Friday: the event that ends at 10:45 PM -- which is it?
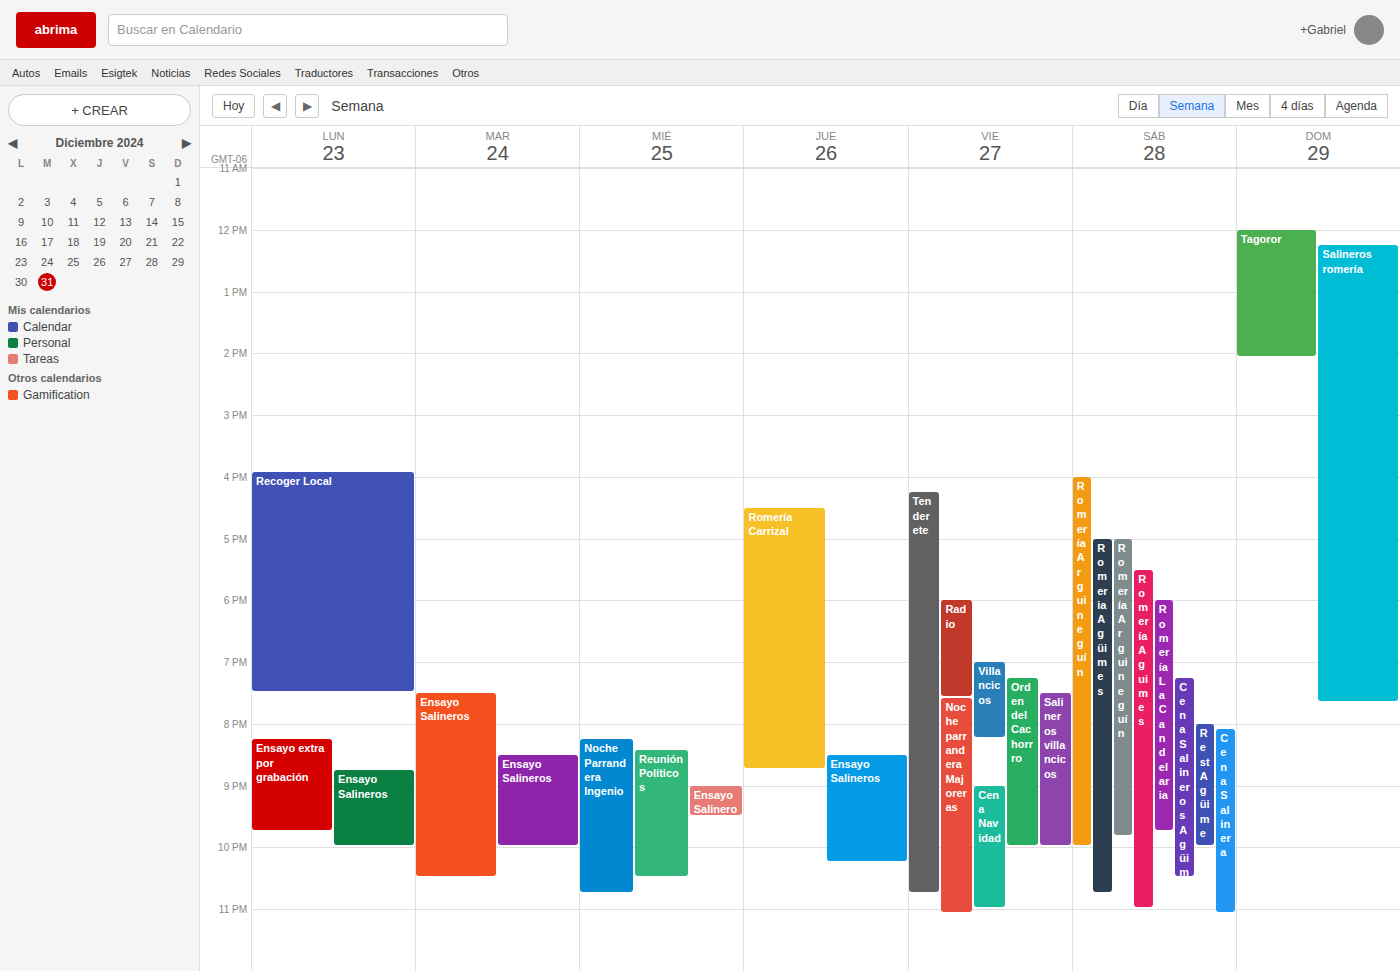
"Tenderete"